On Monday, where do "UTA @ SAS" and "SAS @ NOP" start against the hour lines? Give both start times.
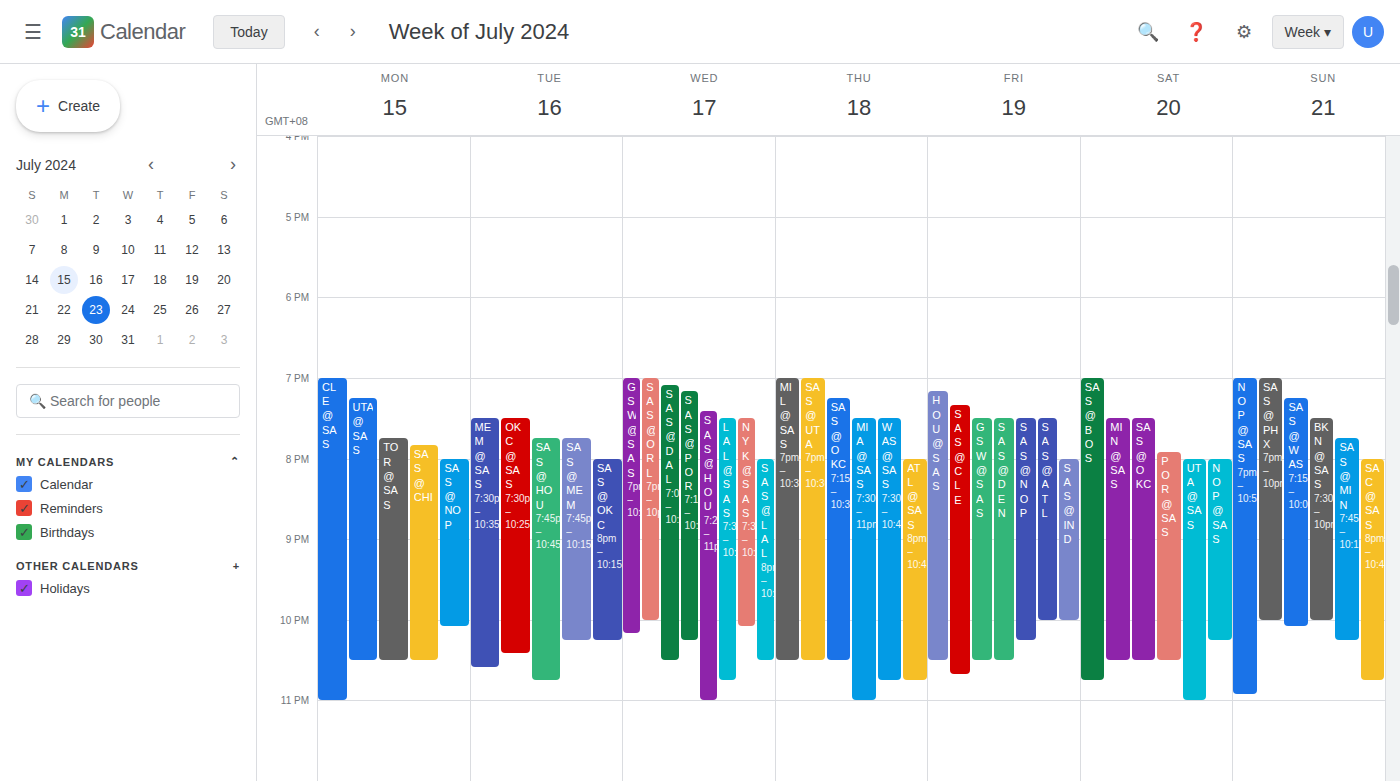
"UTA @ SAS": 7:15 PM, neither: a quarter of the way from the 7 PM line to the 8 PM line. "SAS @ NOP": 8:00 PM, exactly on the 8 PM line.